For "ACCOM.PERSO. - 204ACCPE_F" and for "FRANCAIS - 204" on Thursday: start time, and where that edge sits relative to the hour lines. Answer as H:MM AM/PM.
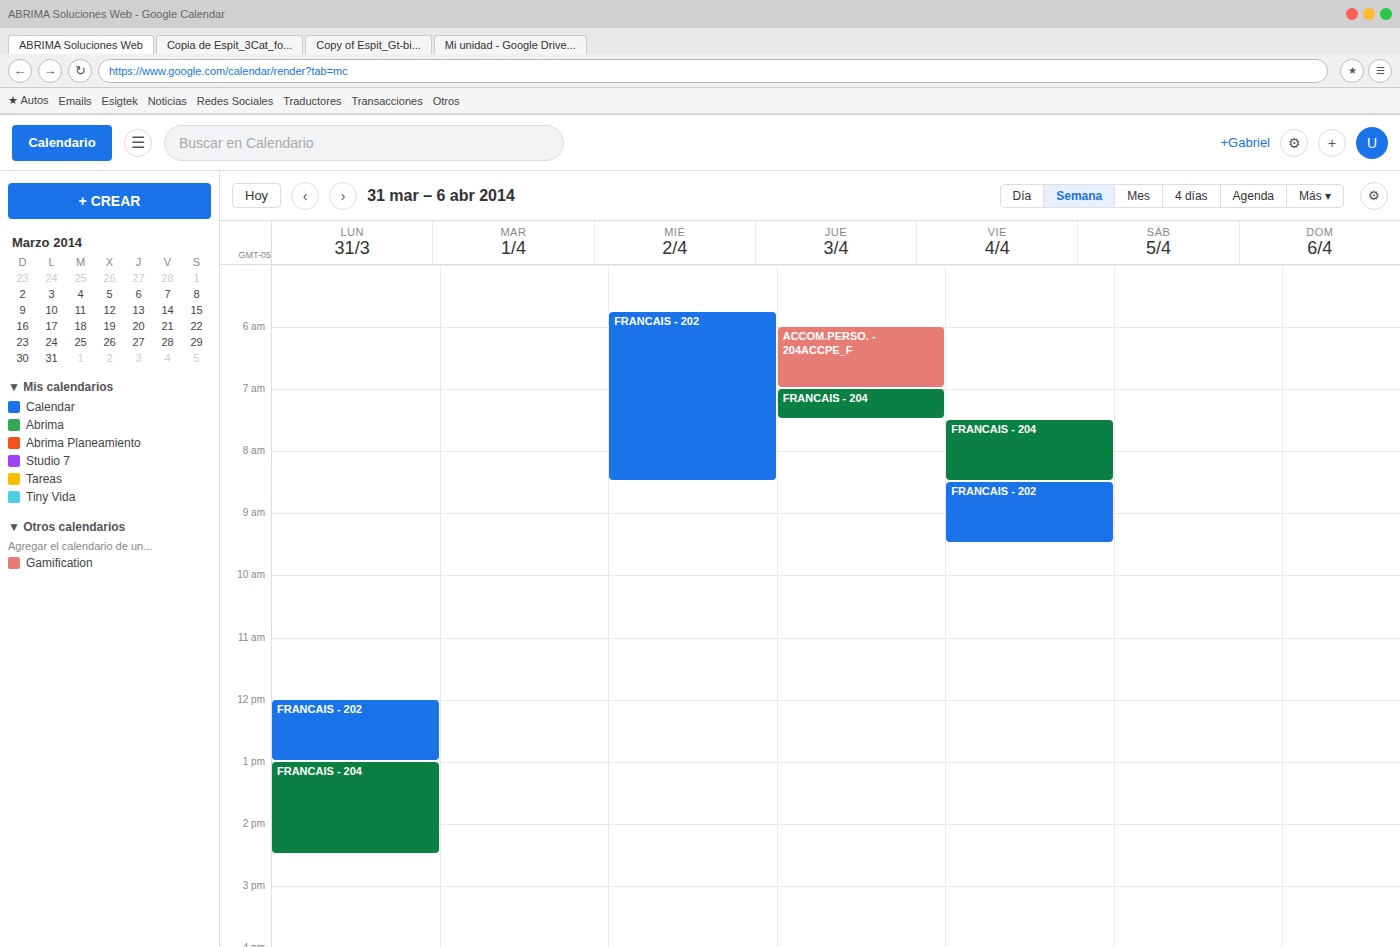
"ACCOM.PERSO. - 204ACCPE_F": 6:00 AM, exactly on the 6 AM line. "FRANCAIS - 204": 7:00 AM, exactly on the 7 AM line.